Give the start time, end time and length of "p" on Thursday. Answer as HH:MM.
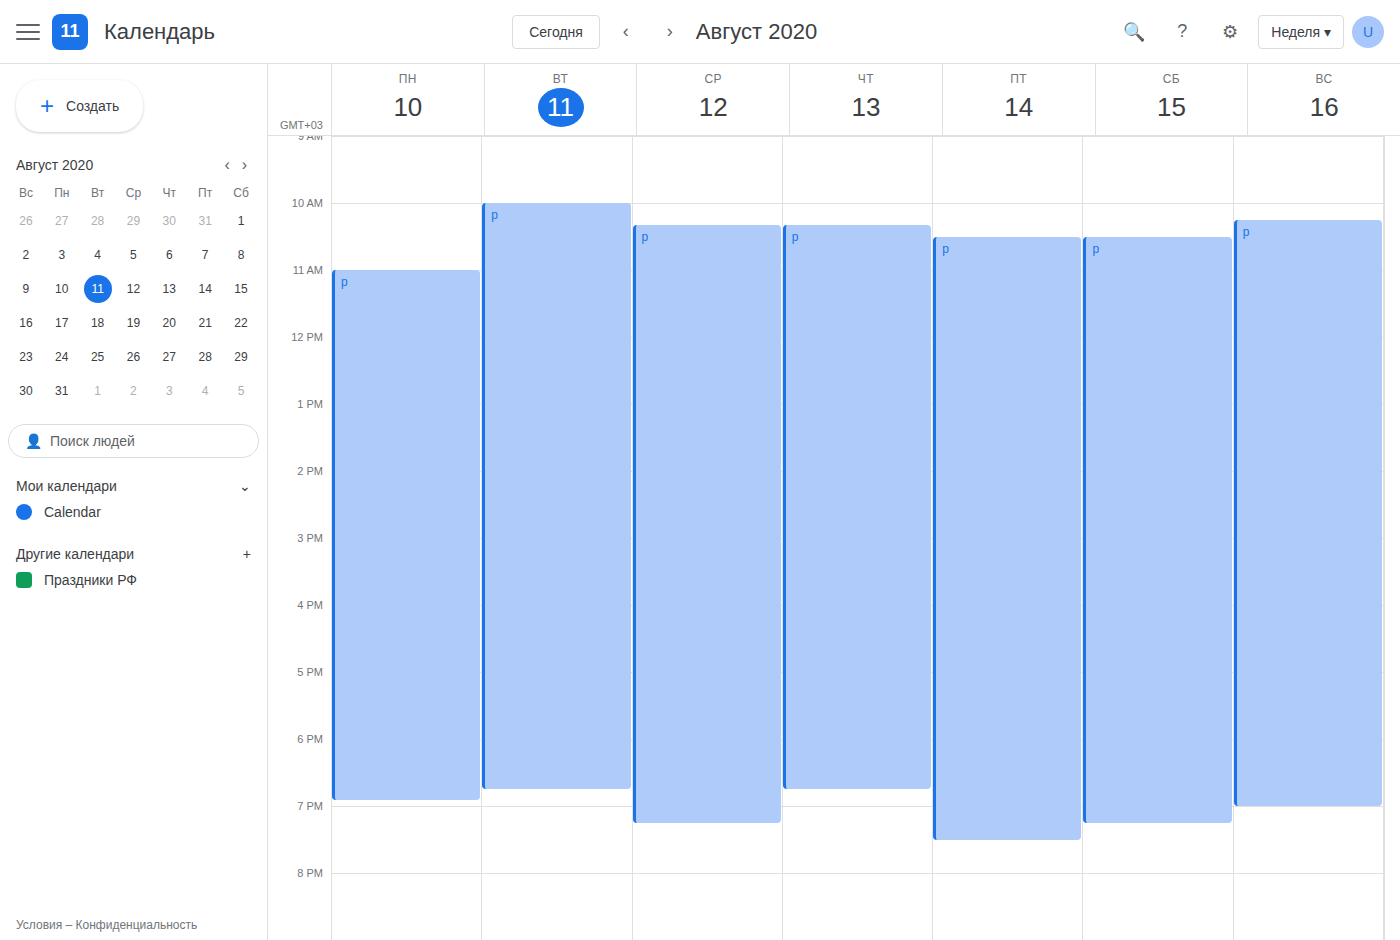
10:20 to 18:45, 8 hours 25 minutes